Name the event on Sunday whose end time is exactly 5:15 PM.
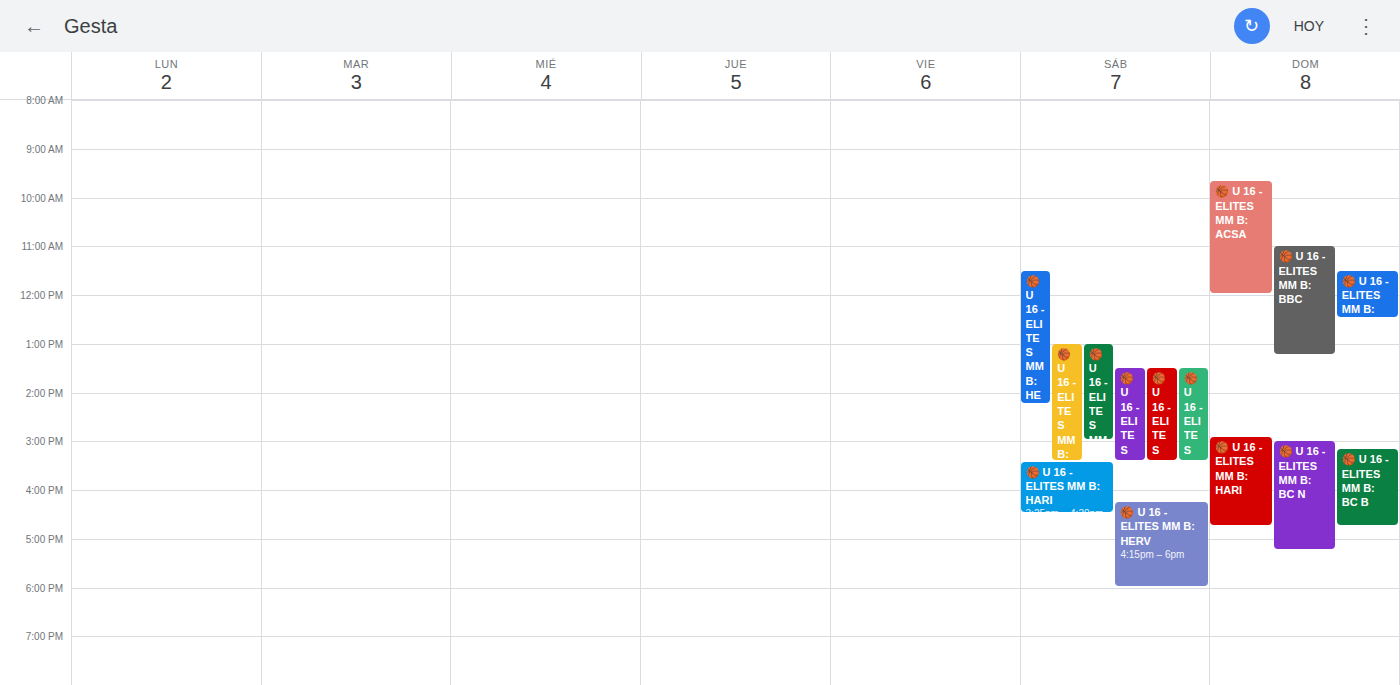
"🏀 U 16 - ELITES MM B: BC N"